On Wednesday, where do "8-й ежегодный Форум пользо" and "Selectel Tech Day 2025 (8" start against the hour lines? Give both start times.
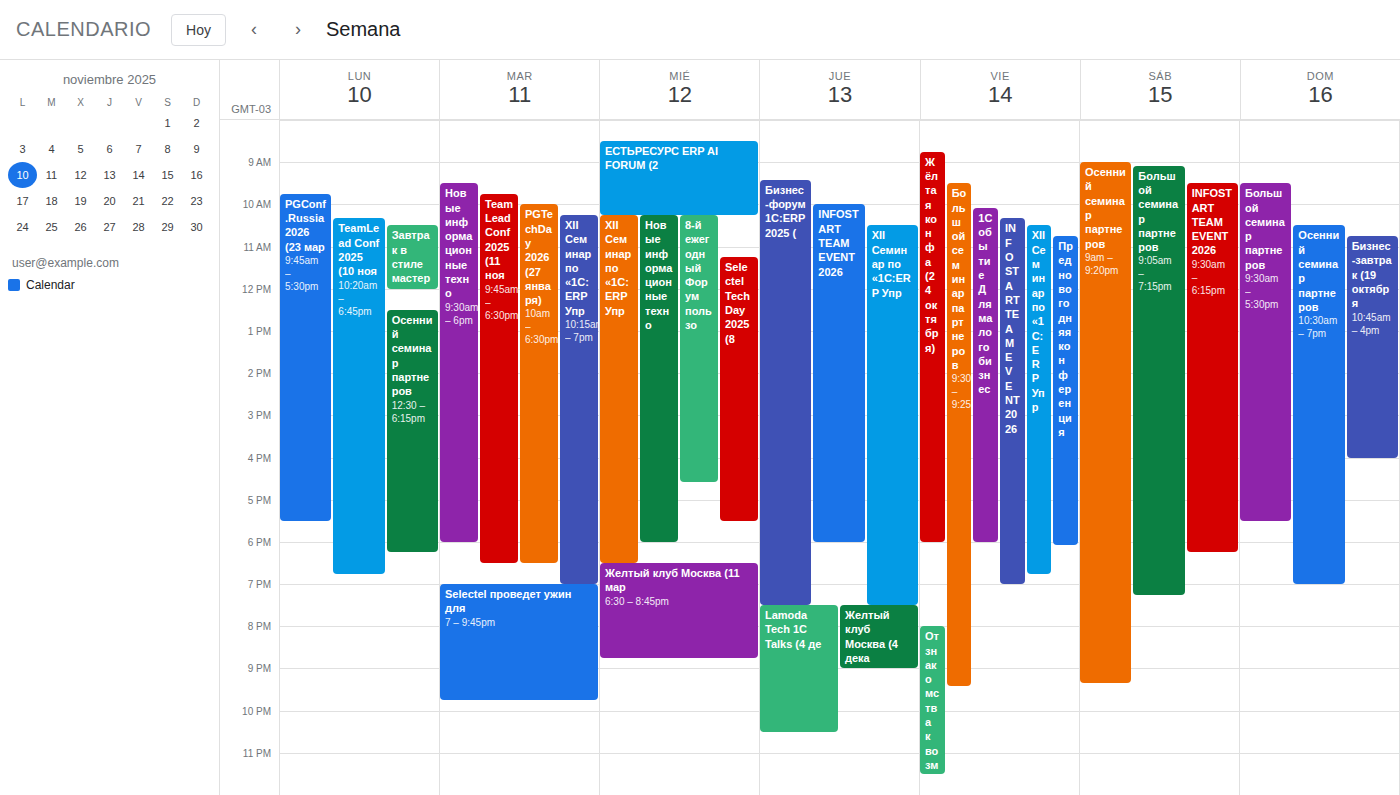
"8-й ежегодный Форум пользо": 10:15 AM, neither: a quarter of the way from the 10 AM line to the 11 AM line. "Selectel Tech Day 2025 (8": 11:15 AM, neither: a quarter of the way from the 11 AM line to the 12 PM line.